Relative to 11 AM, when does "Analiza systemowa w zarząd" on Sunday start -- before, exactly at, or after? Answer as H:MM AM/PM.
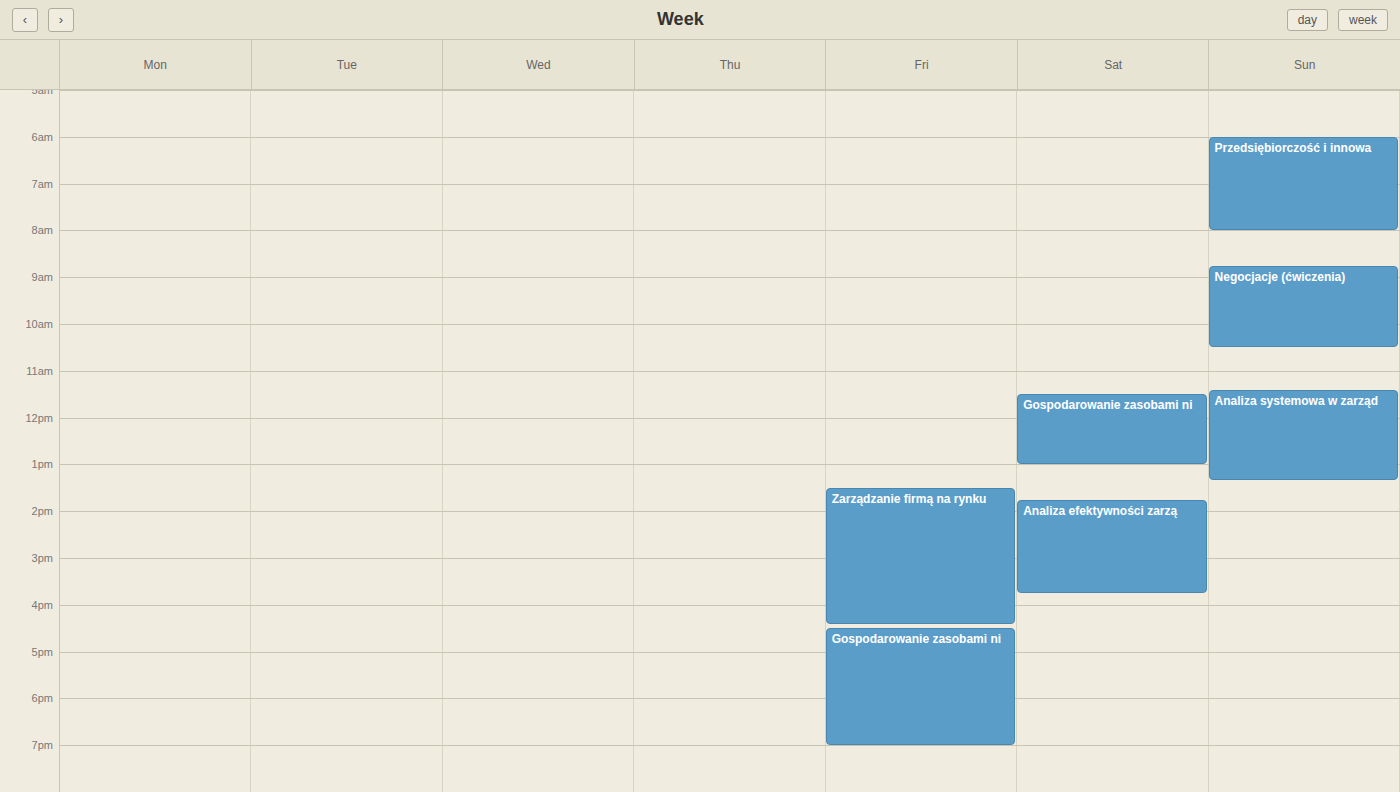
11:25 AM -- after 11 AM, 25 minutes below the 11 AM line.